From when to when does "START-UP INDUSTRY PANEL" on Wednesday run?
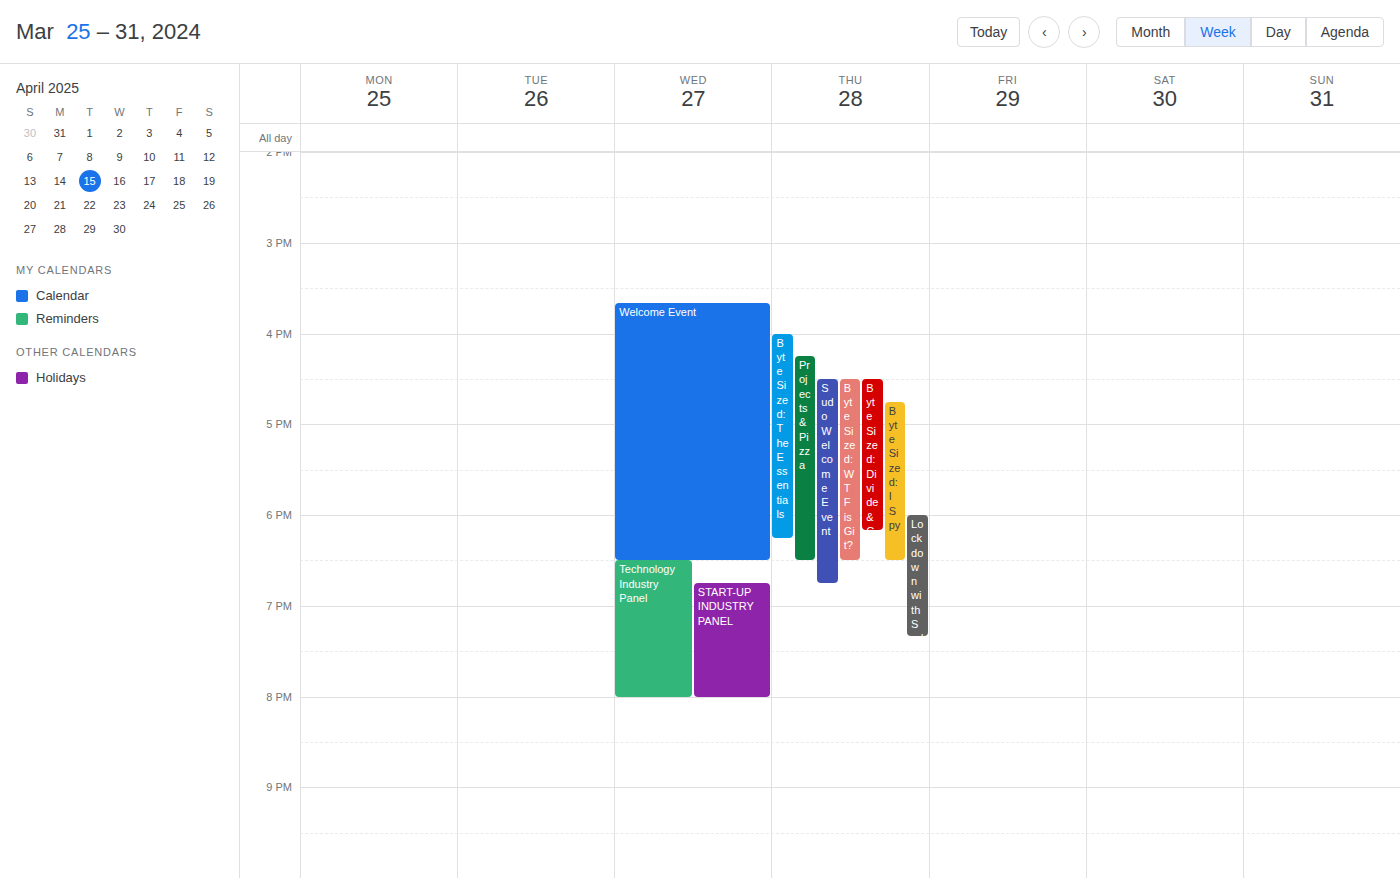
6:45 PM to 8:00 PM